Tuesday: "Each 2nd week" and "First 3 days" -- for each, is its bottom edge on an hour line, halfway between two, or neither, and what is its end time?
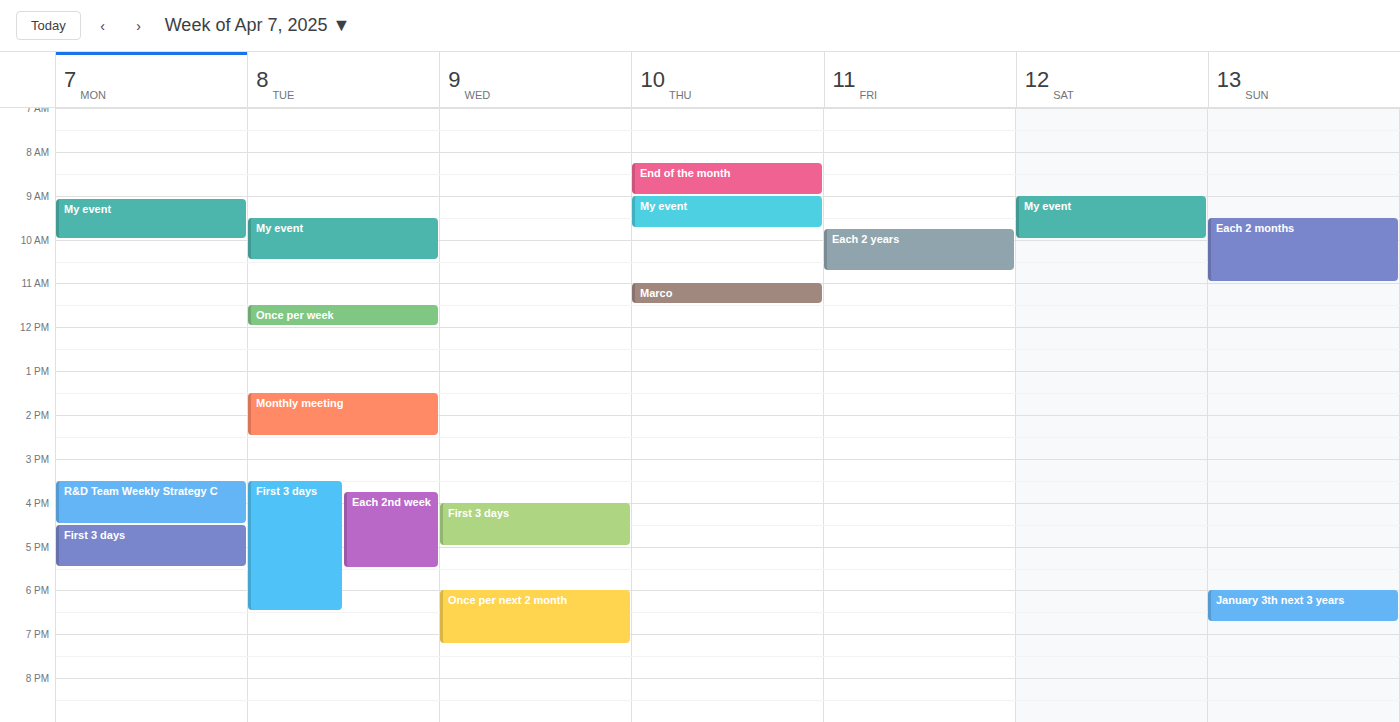
"Each 2nd week": 5:30 PM, halfway between the 5 PM and 6 PM lines. "First 3 days": 6:30 PM, halfway between the 6 PM and 7 PM lines.